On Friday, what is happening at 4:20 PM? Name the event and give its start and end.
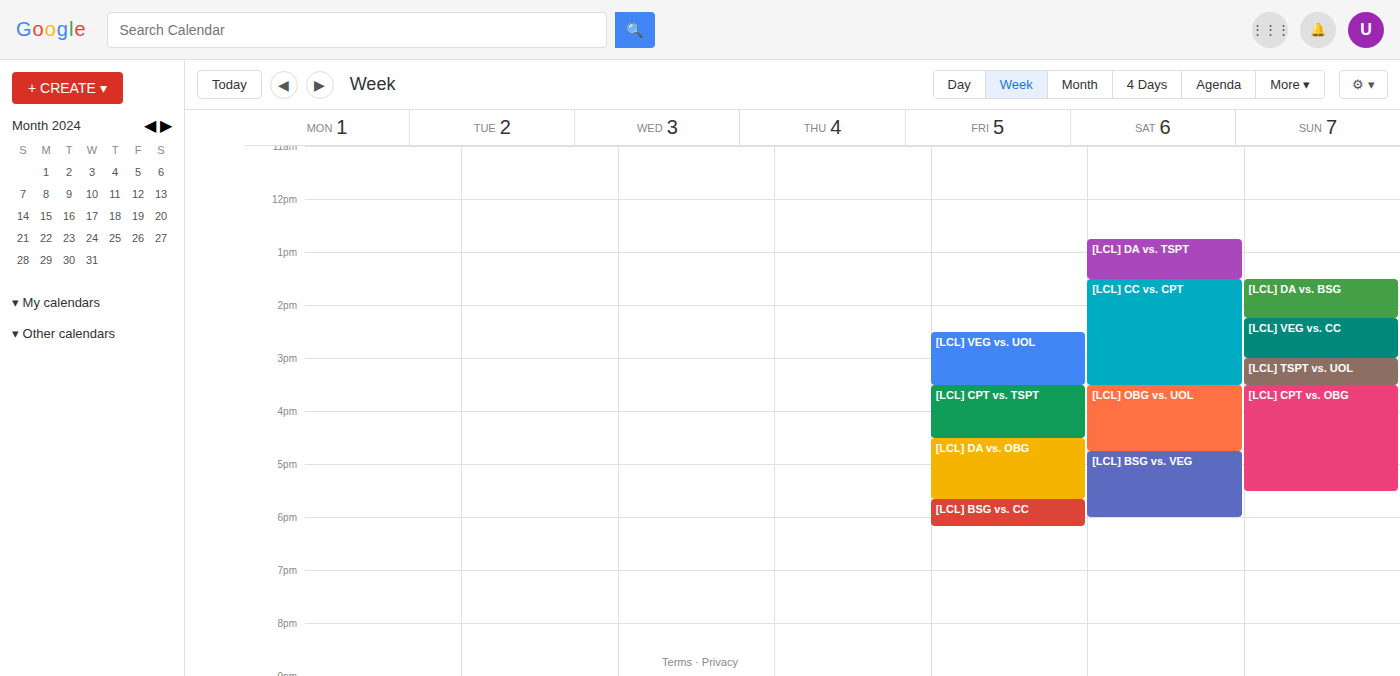
"[LCL] CPT vs. TSPT", 3:30 PM to 4:30 PM